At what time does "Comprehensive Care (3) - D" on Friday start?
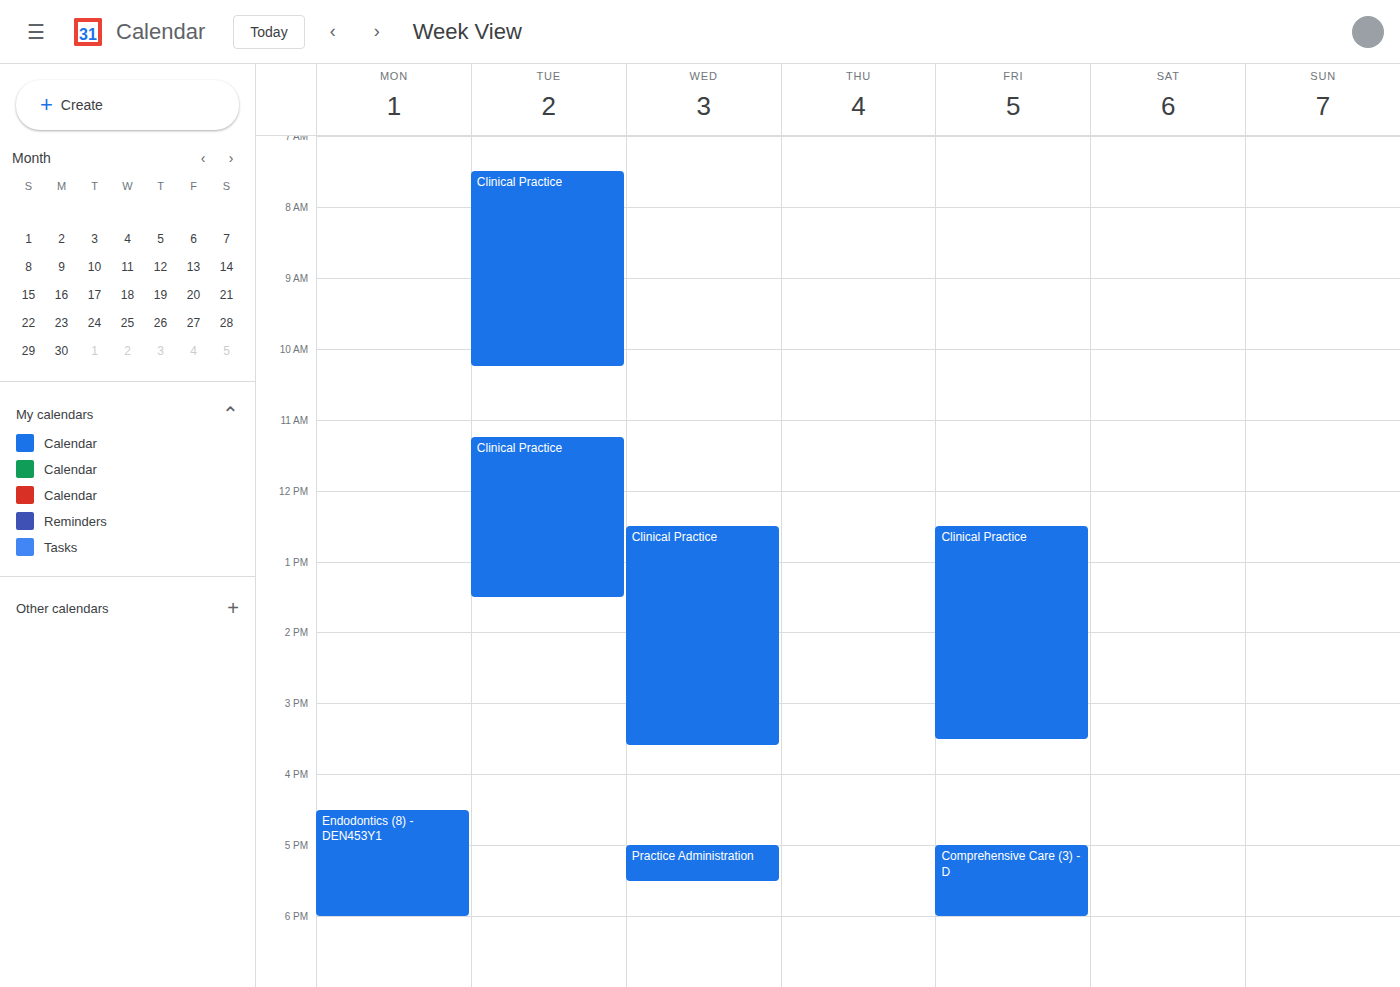
5:00 PM